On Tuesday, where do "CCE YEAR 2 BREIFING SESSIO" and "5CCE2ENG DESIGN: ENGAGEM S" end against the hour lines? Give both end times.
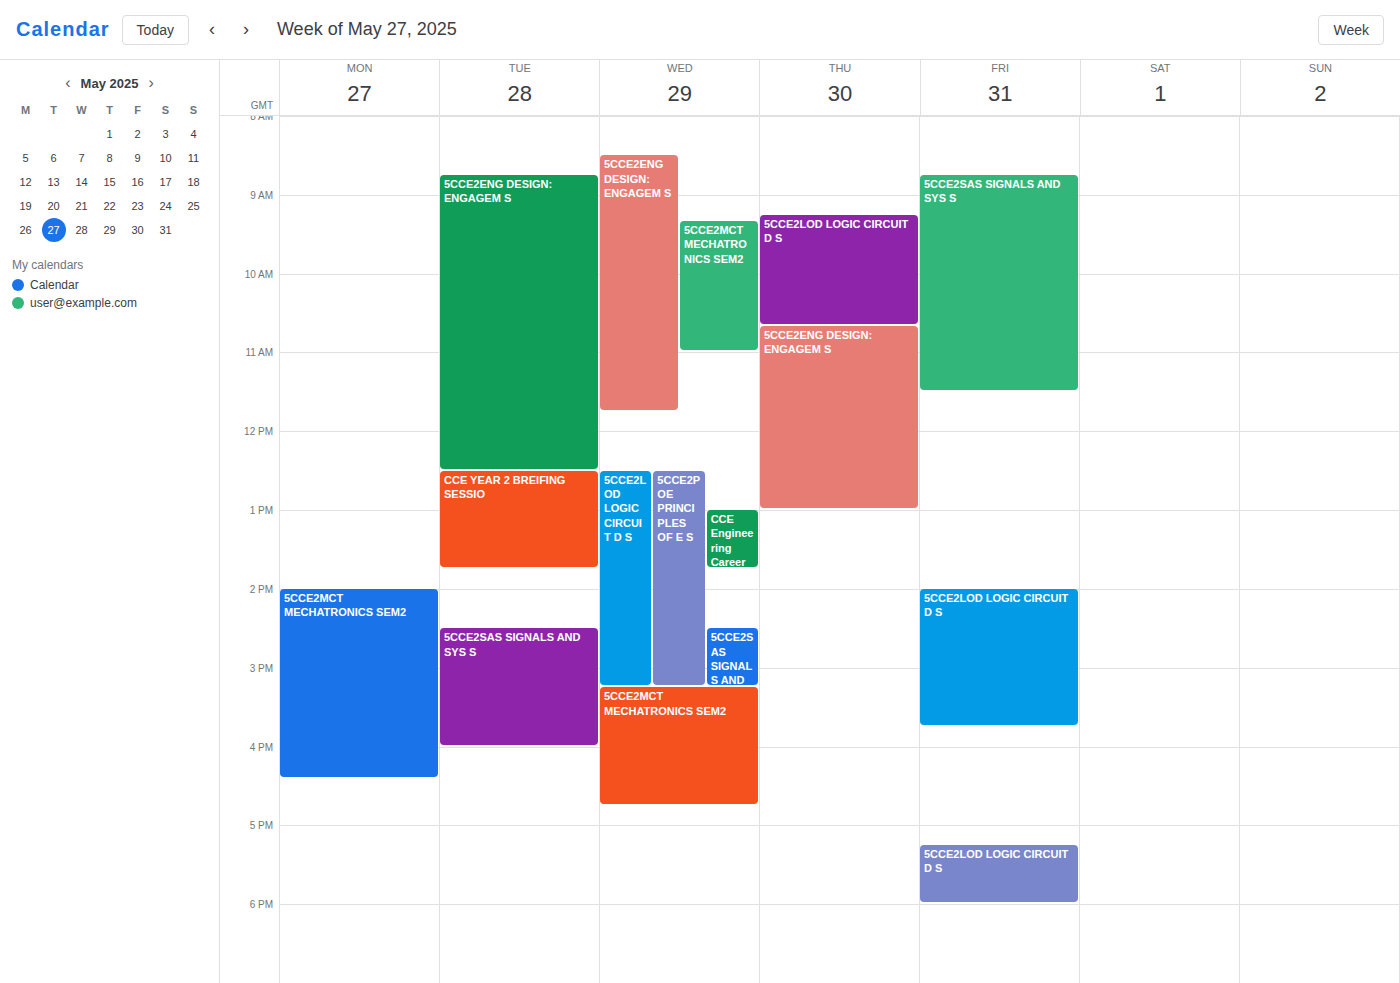
"CCE YEAR 2 BREIFING SESSIO": 1:45 PM, neither: three quarters of the way from the 1 PM line to the 2 PM line. "5CCE2ENG DESIGN: ENGAGEM S": 12:30 PM, halfway between the 12 PM and 1 PM lines.